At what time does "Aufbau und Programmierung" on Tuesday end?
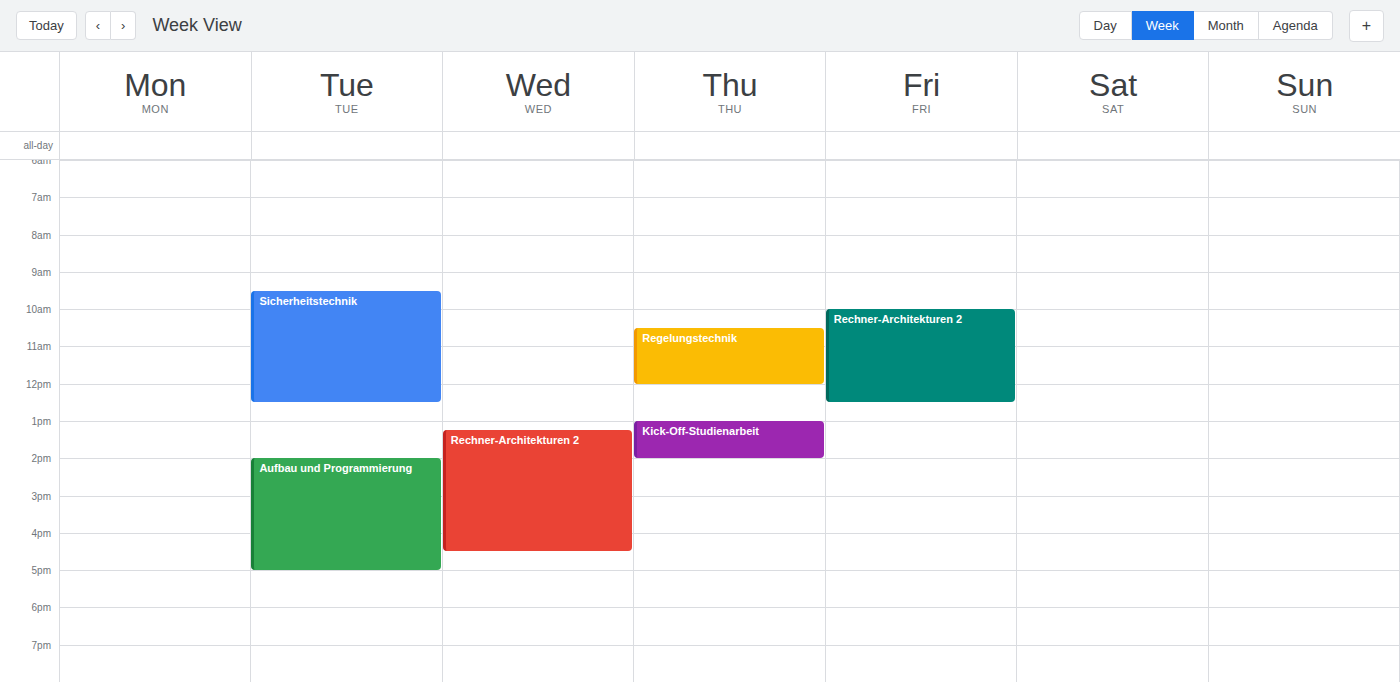
17:00